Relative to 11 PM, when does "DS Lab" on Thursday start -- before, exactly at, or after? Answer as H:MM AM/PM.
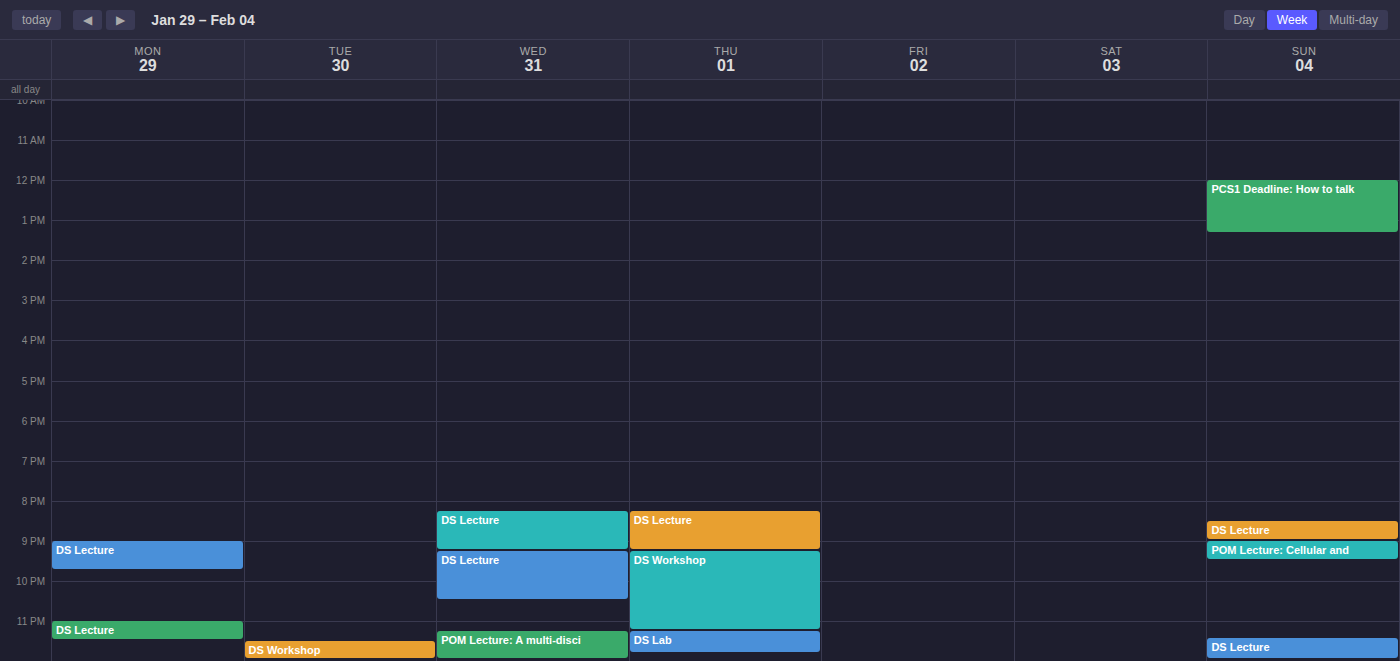
11:15 PM -- after 11 PM, 15 minutes below the 11 PM line.